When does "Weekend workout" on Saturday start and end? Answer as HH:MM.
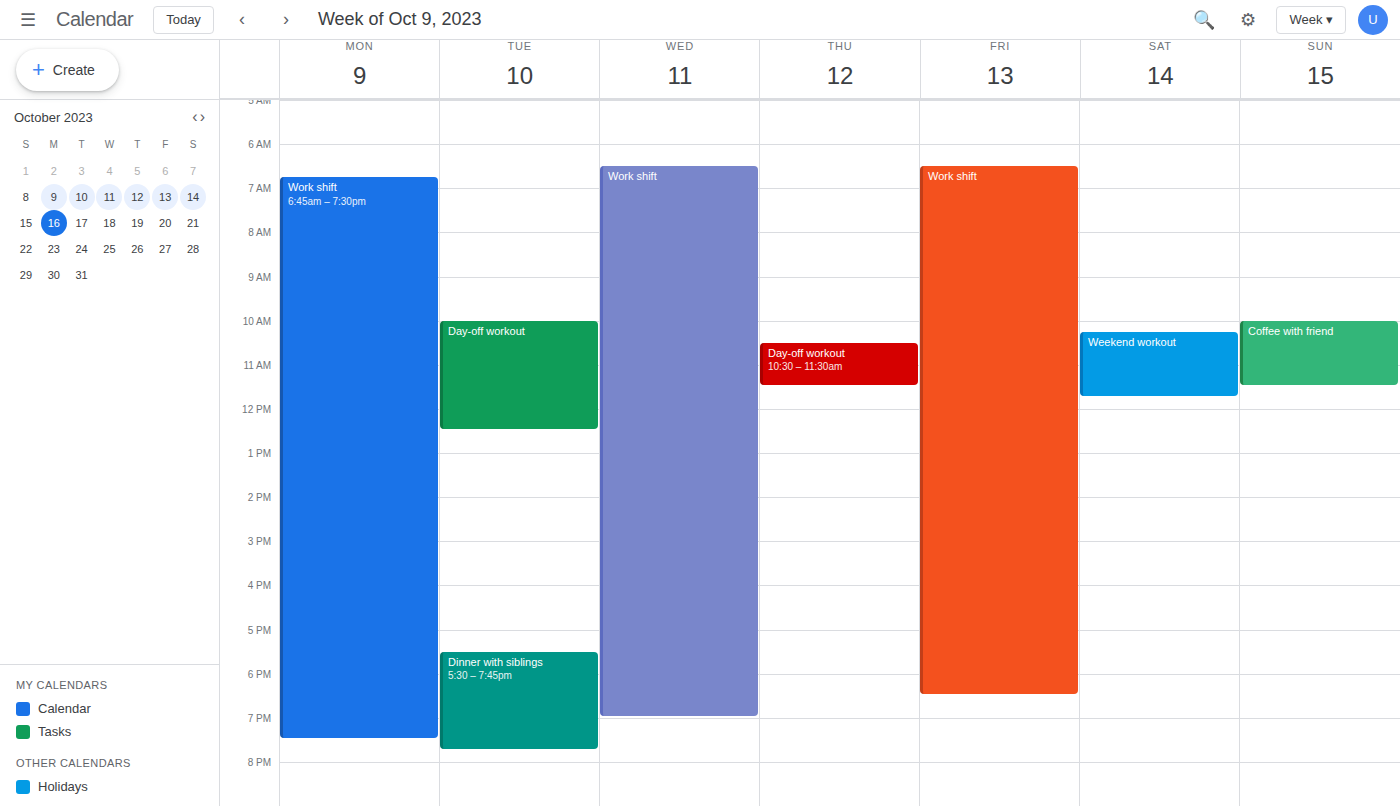
10:15 to 11:45